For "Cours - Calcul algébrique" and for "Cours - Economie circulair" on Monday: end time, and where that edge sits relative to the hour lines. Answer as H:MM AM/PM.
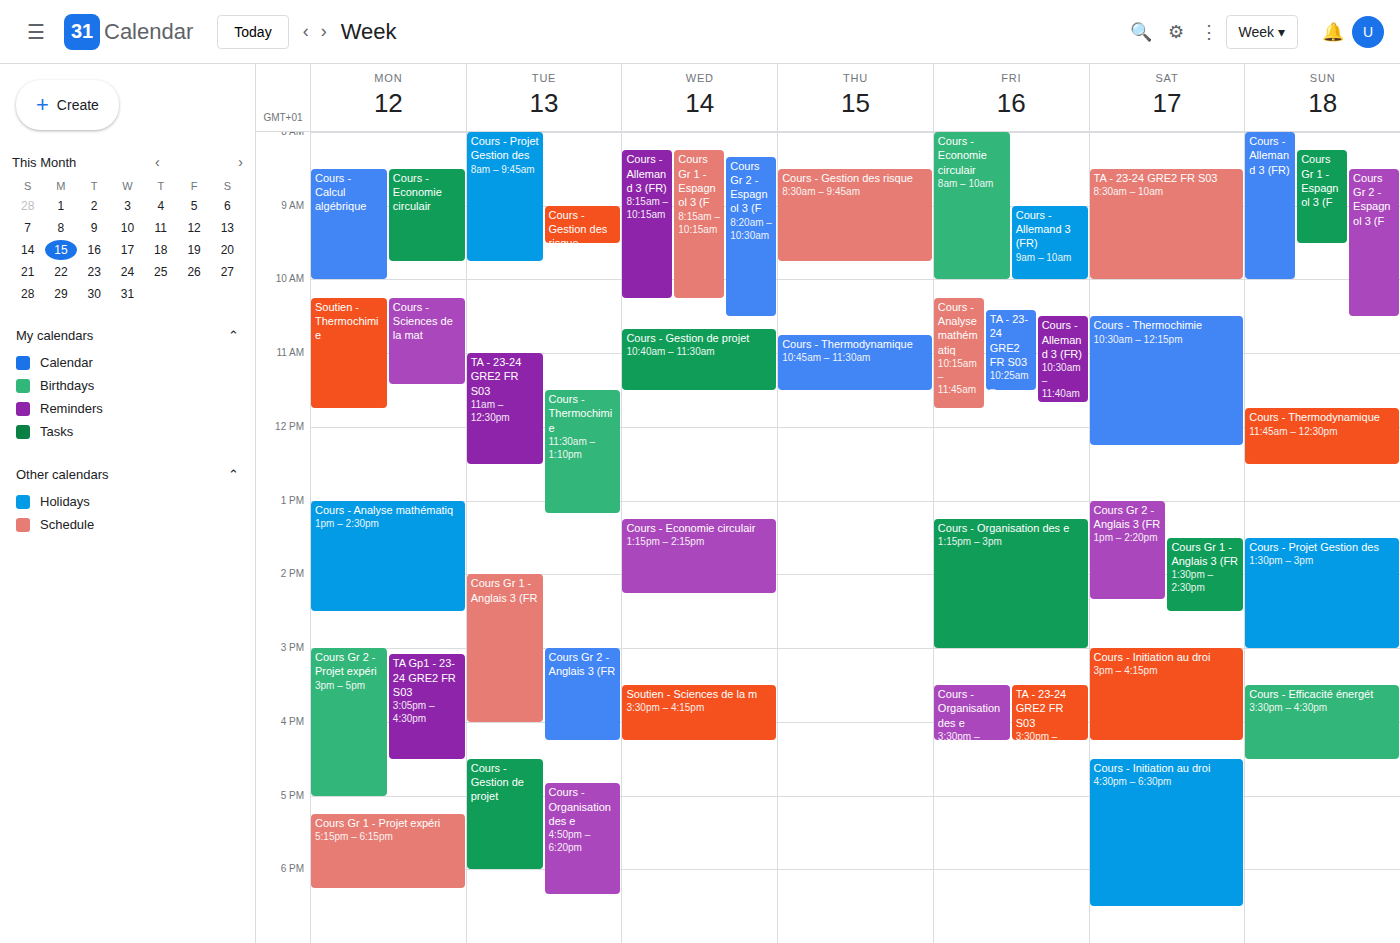
"Cours - Calcul algébrique": 10:00 AM, exactly on the 10 AM line. "Cours - Economie circulair": 9:45 AM, neither: three quarters of the way from the 9 AM line to the 10 AM line.